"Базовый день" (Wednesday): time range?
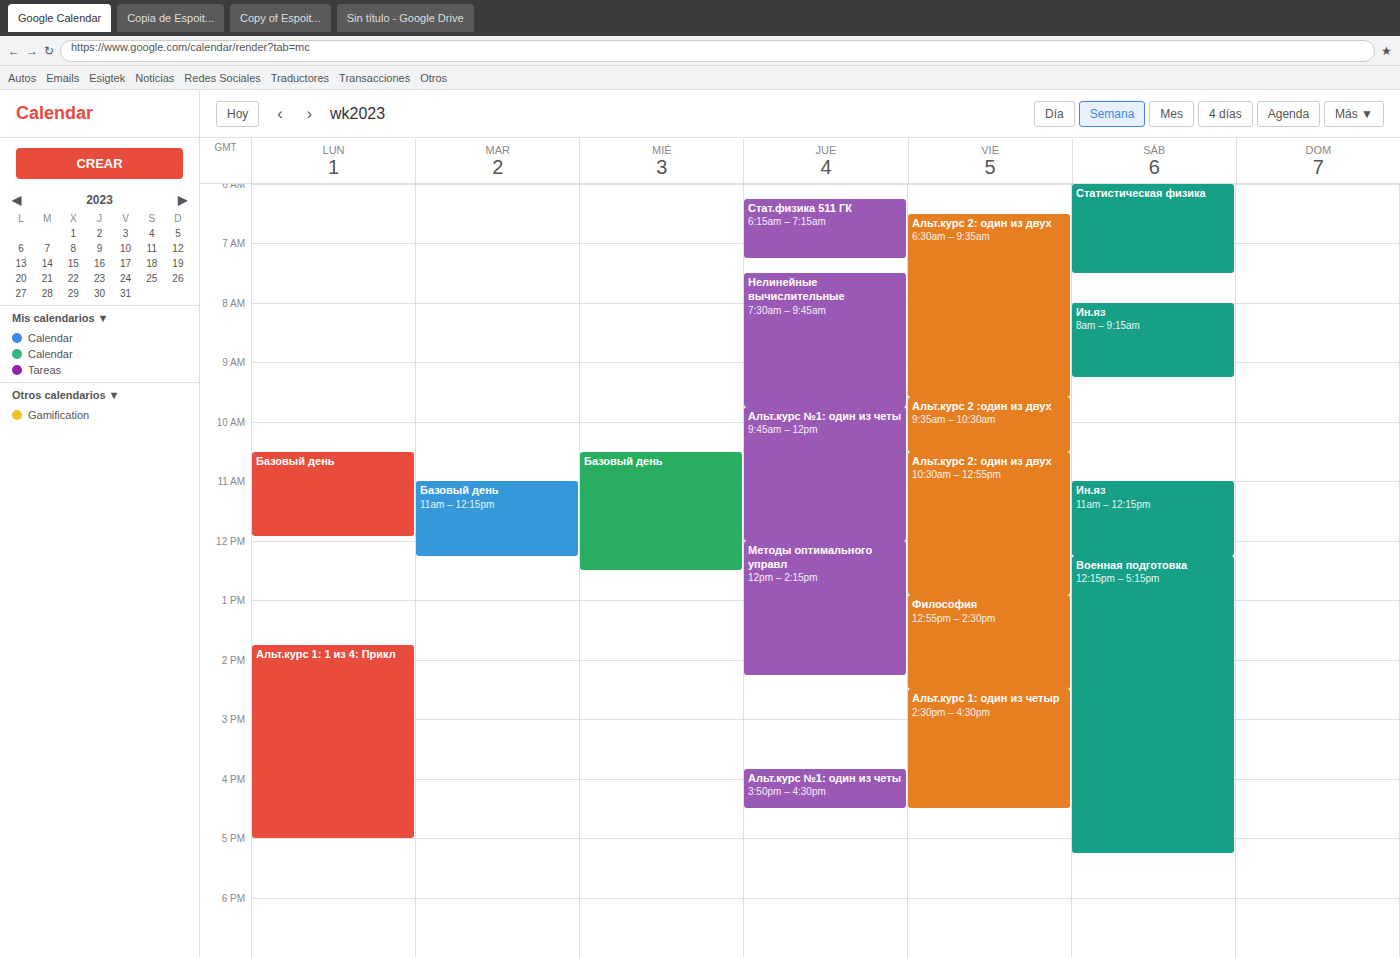
10:30 AM to 12:30 PM